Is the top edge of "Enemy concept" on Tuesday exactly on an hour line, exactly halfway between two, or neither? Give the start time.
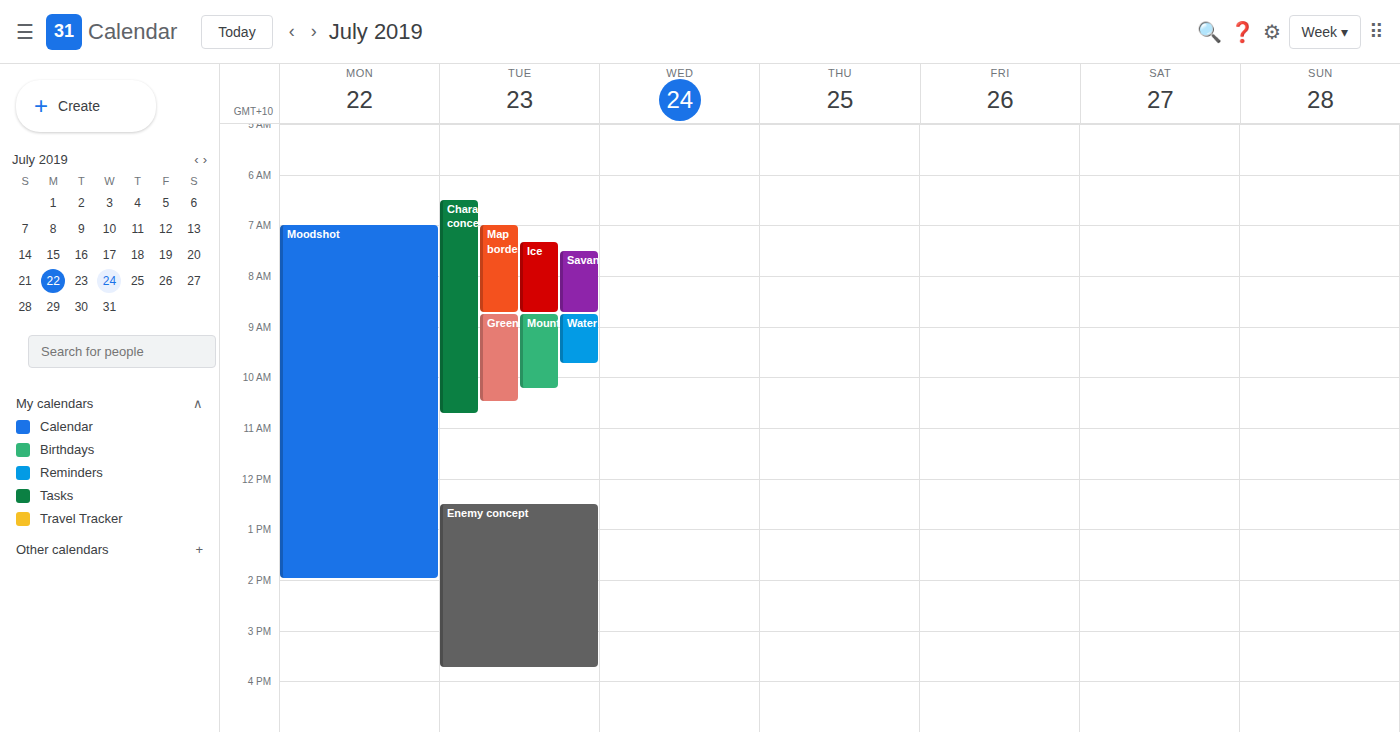
12:30 -- halfway between the 12:00 and 13:00 lines.